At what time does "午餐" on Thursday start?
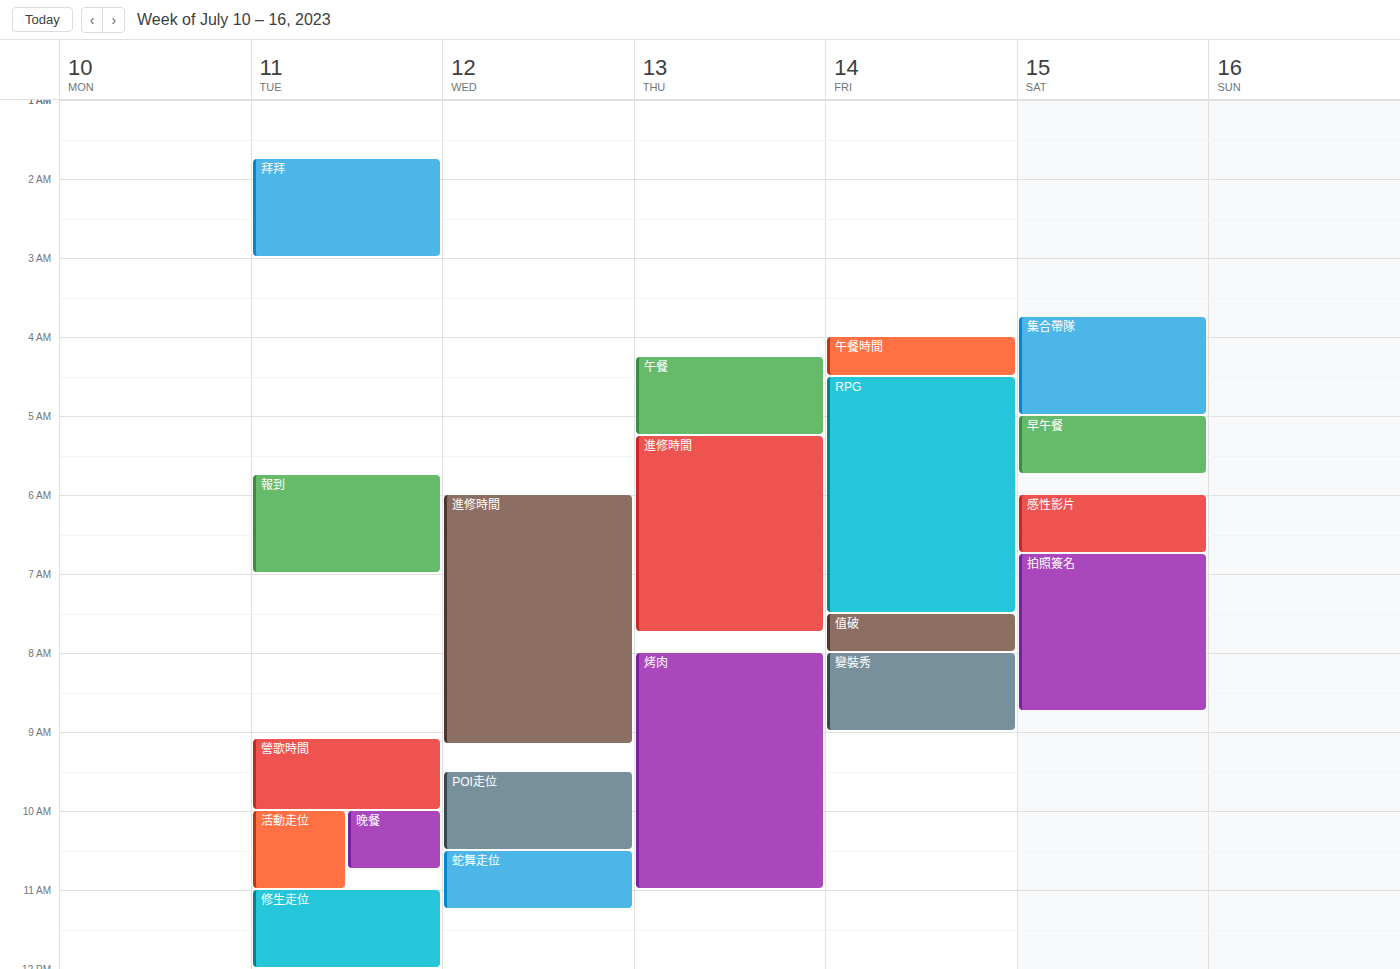
4:15 AM